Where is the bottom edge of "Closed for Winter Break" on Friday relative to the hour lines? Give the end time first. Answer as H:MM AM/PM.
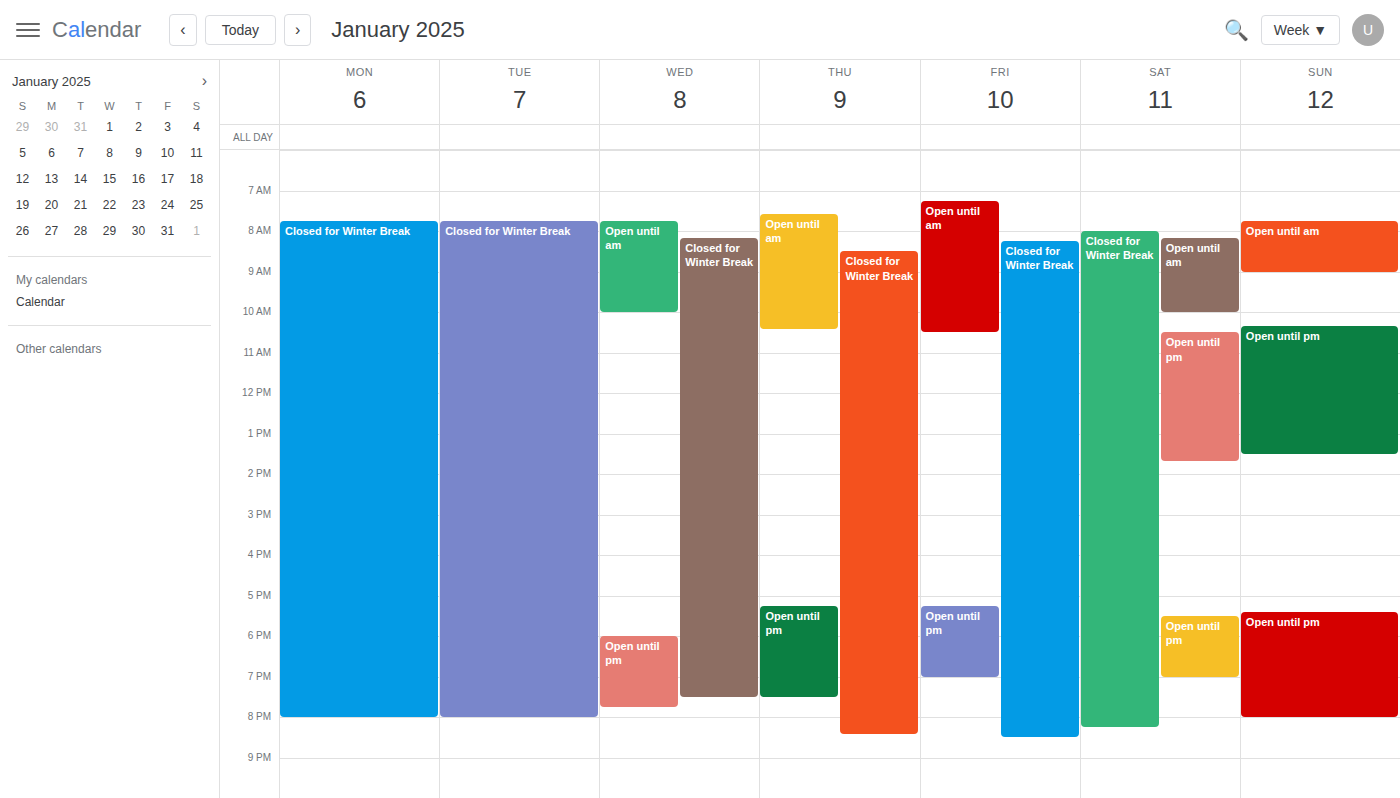
8:30 PM -- halfway between the 8 PM and 9 PM lines.